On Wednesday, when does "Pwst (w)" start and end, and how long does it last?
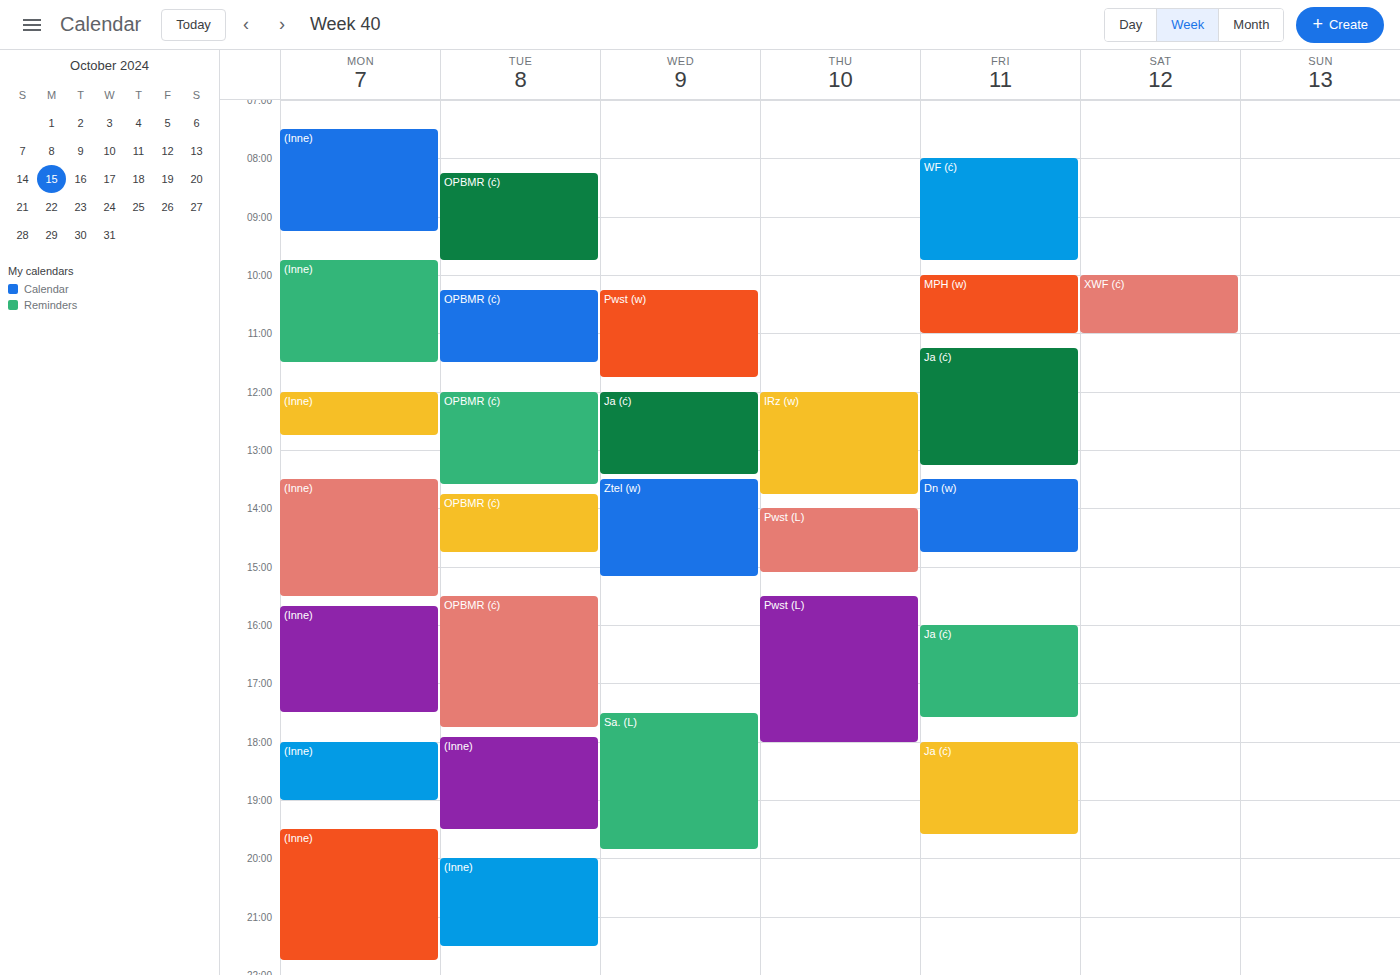
10:15 to 11:45, 1 hour 30 minutes